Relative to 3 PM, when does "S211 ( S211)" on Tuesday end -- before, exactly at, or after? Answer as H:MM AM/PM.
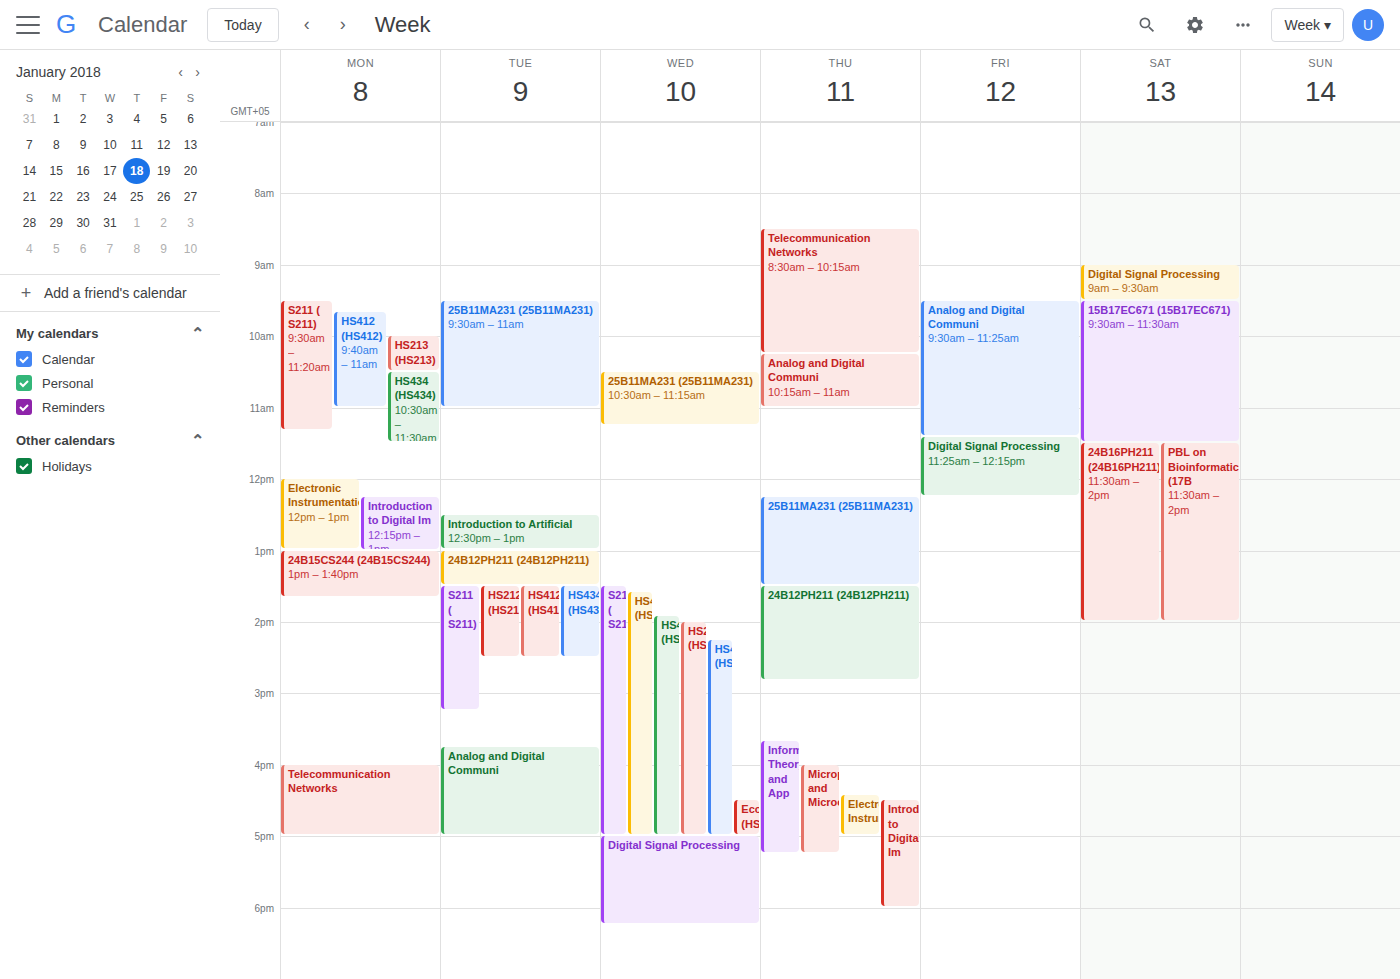
3:15 PM -- after 3 PM, 15 minutes below the 3 PM line.